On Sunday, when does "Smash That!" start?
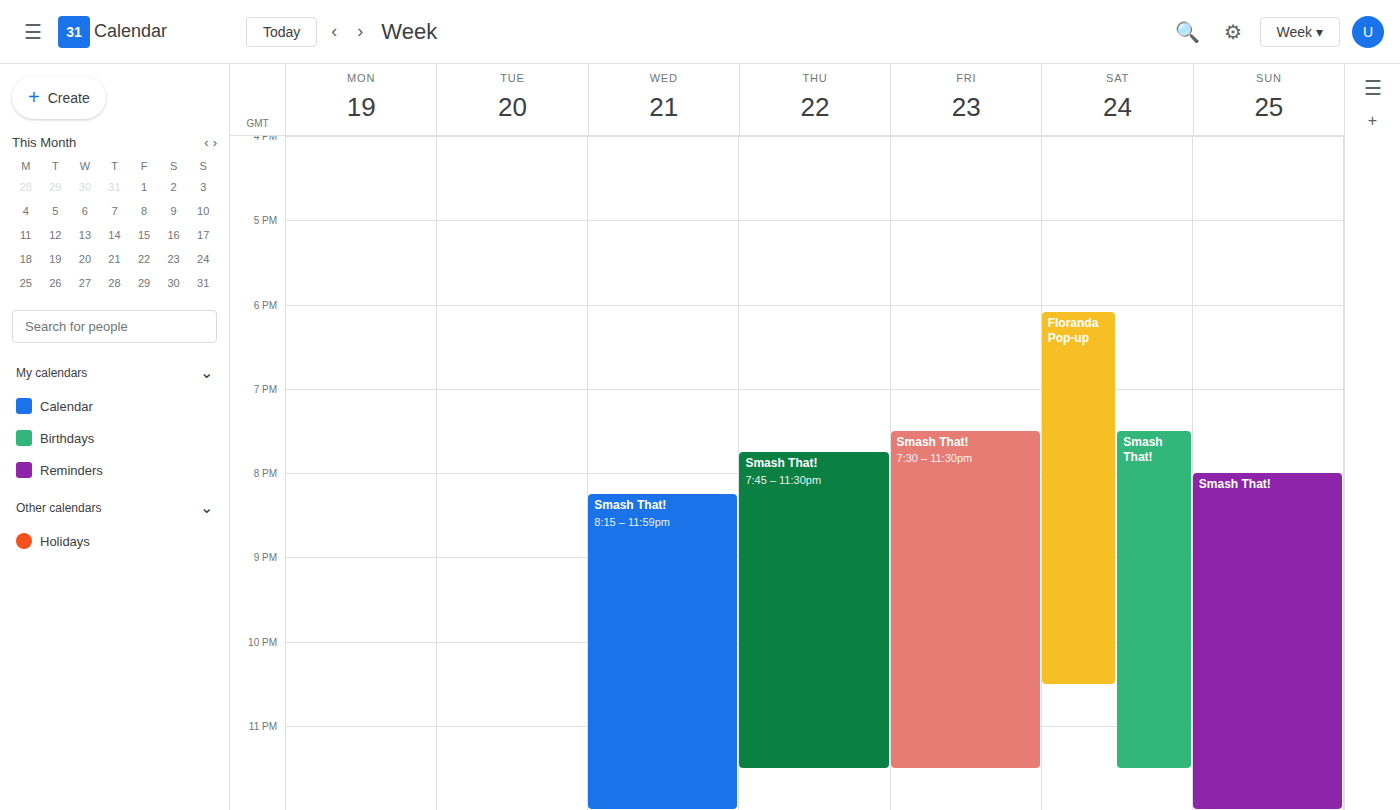
8:00 PM